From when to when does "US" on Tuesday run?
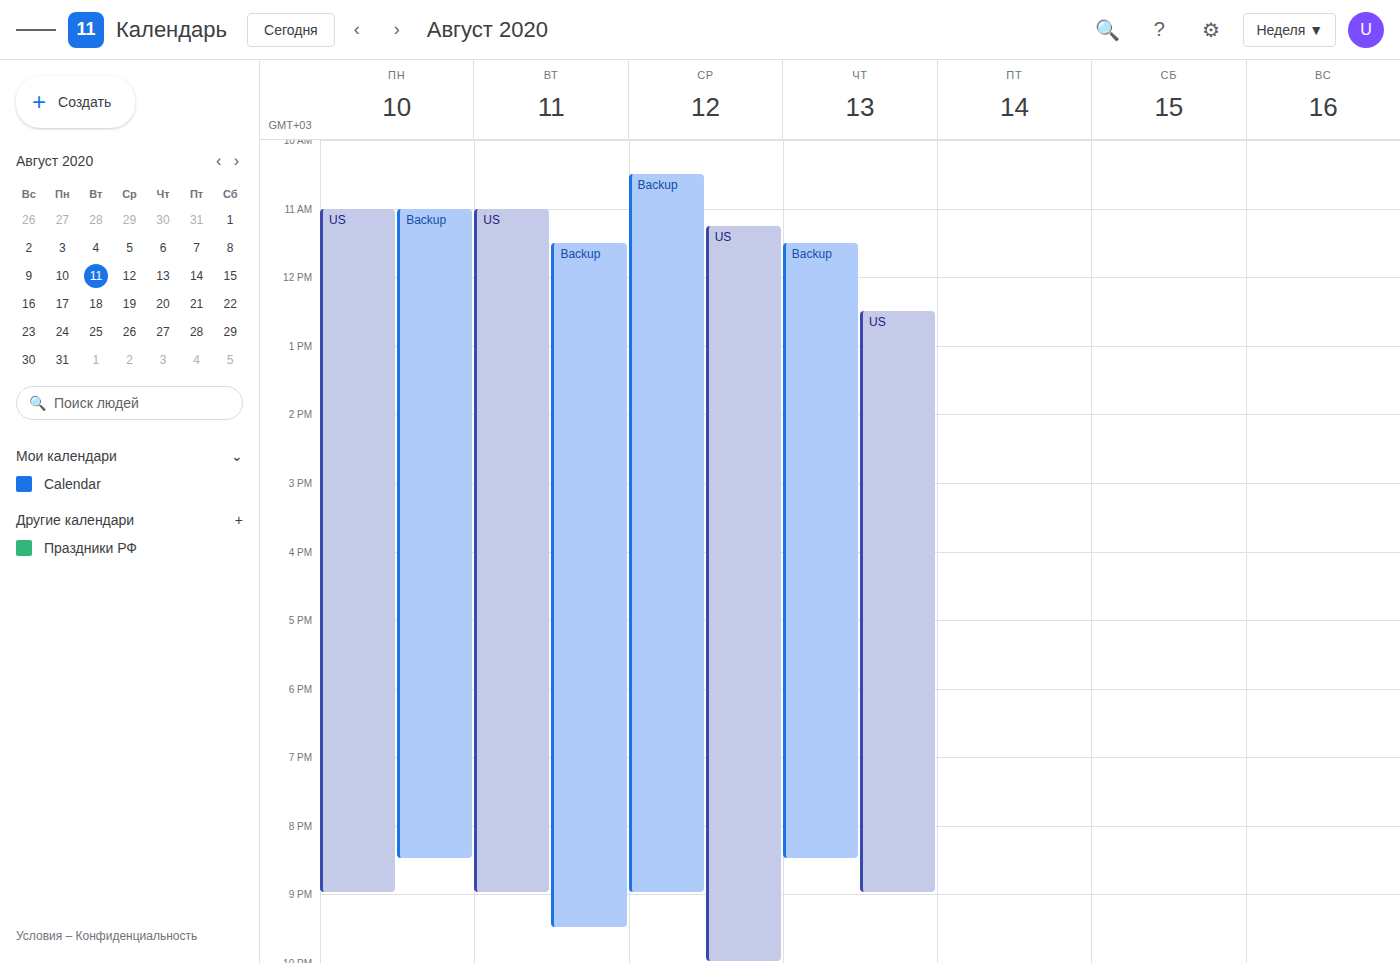
11:00 to 21:00